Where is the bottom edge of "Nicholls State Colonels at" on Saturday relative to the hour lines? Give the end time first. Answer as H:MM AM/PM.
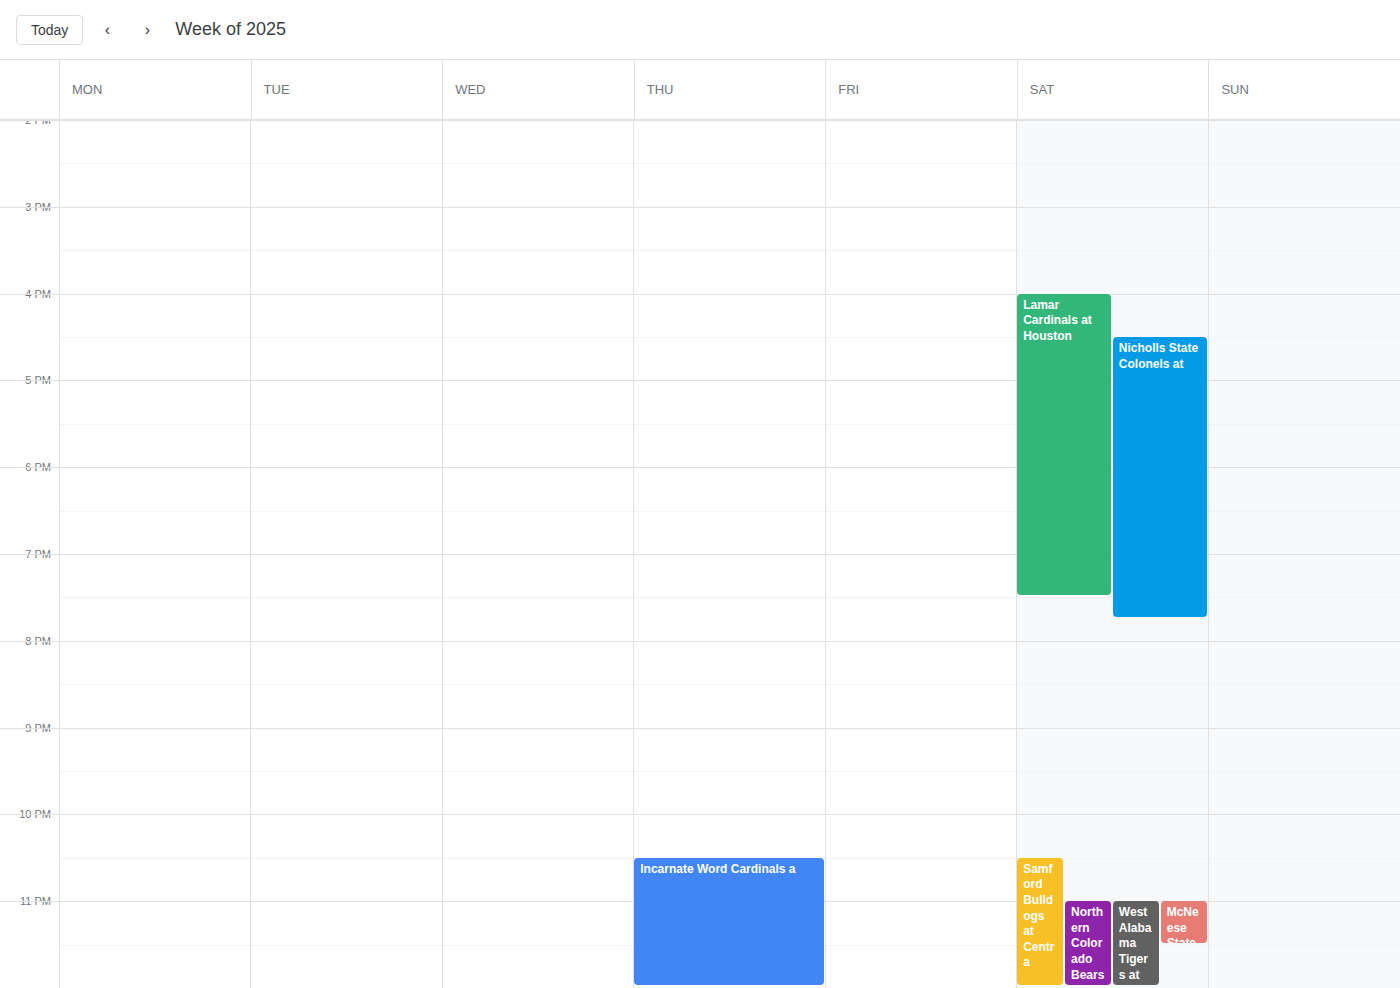
7:45 PM -- neither: three quarters of the way from the 7 PM line to the 8 PM line.